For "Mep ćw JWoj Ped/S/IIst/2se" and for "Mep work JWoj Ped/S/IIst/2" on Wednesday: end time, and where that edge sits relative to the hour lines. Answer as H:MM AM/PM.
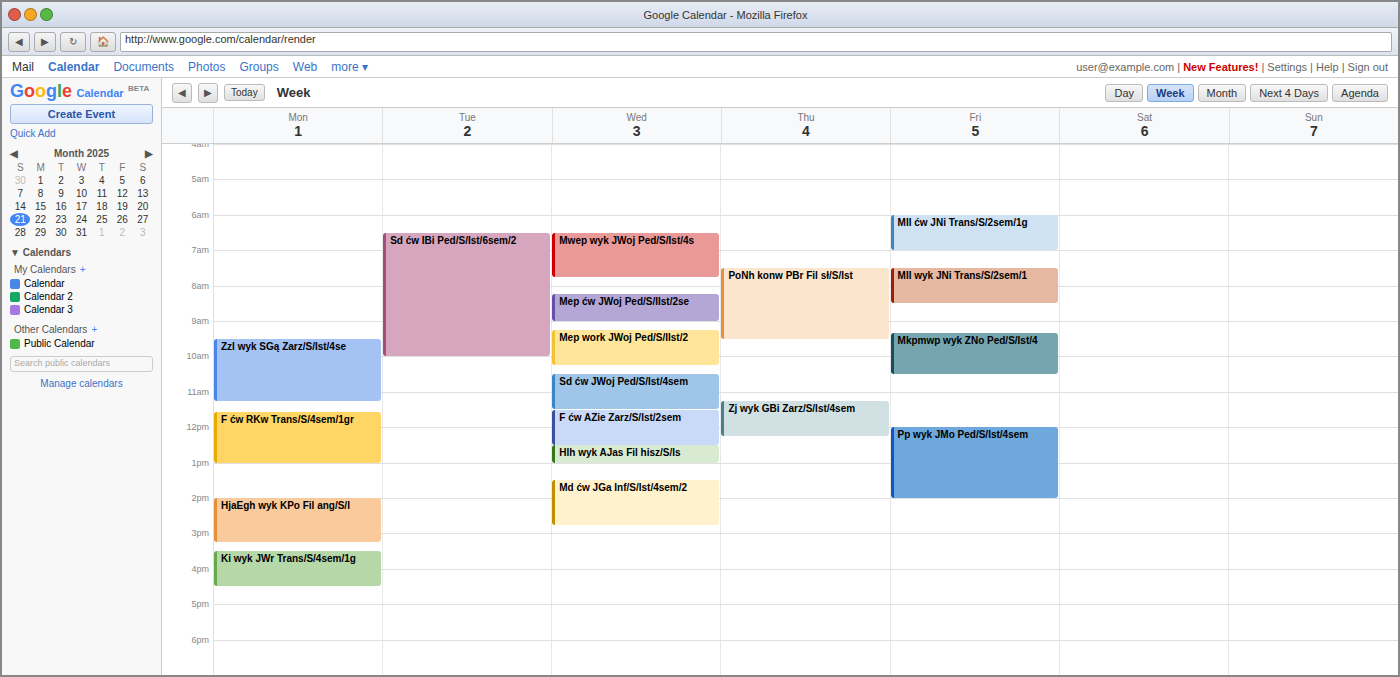
"Mep ćw JWoj Ped/S/IIst/2se": 9:00 AM, exactly on the 9 AM line. "Mep work JWoj Ped/S/IIst/2": 10:15 AM, neither: a quarter of the way from the 10 AM line to the 11 AM line.